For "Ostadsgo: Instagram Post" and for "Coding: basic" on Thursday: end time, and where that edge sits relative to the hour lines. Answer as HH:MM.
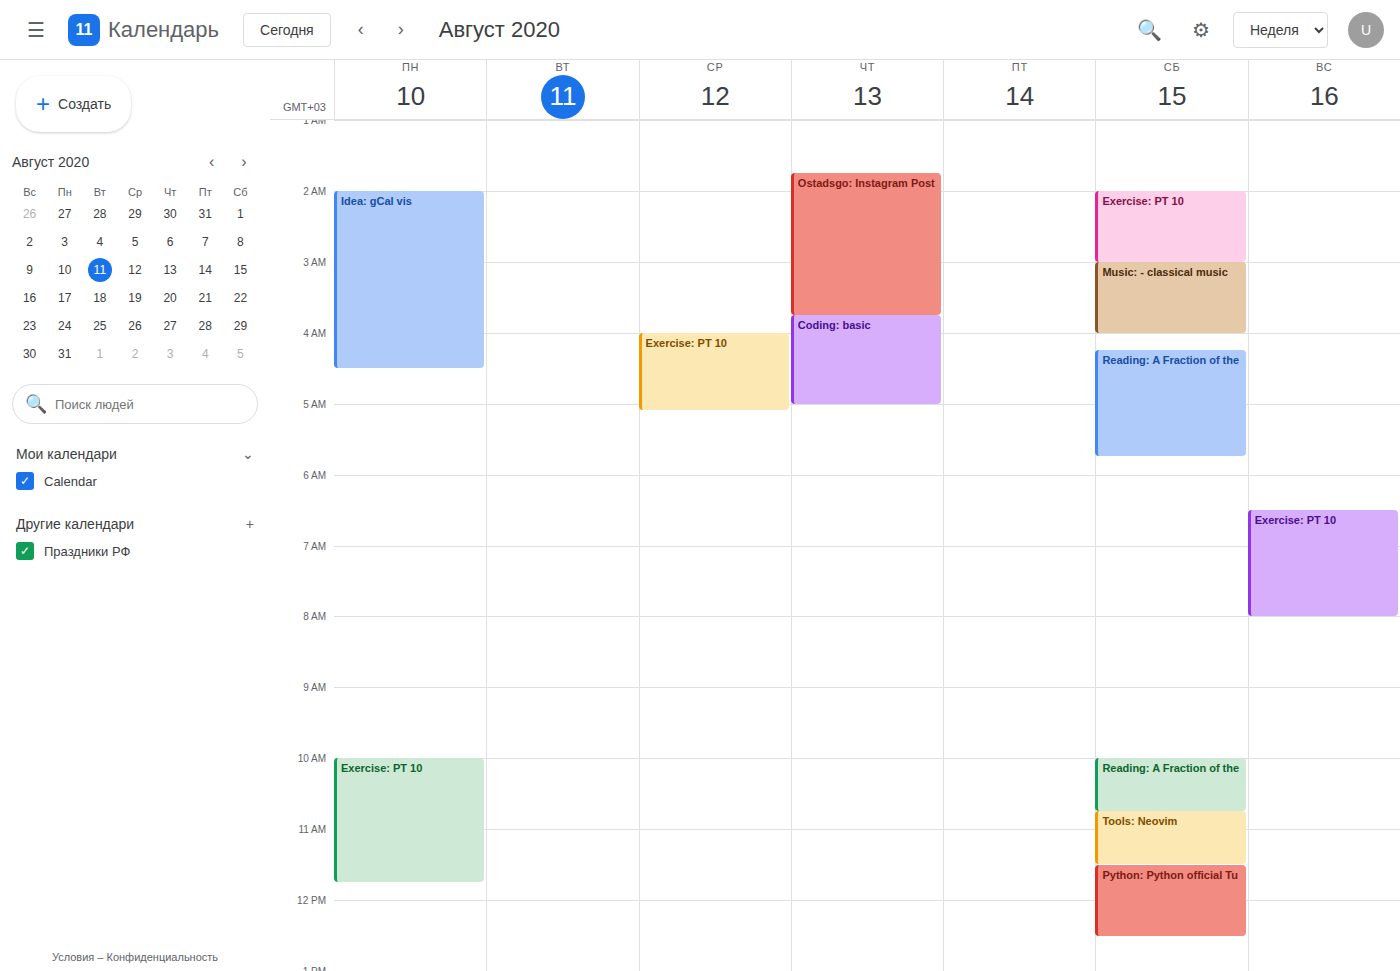
"Ostadsgo: Instagram Post": 03:45, neither: three quarters of the way from the 03:00 line to the 04:00 line. "Coding: basic": 05:00, exactly on the 05:00 line.